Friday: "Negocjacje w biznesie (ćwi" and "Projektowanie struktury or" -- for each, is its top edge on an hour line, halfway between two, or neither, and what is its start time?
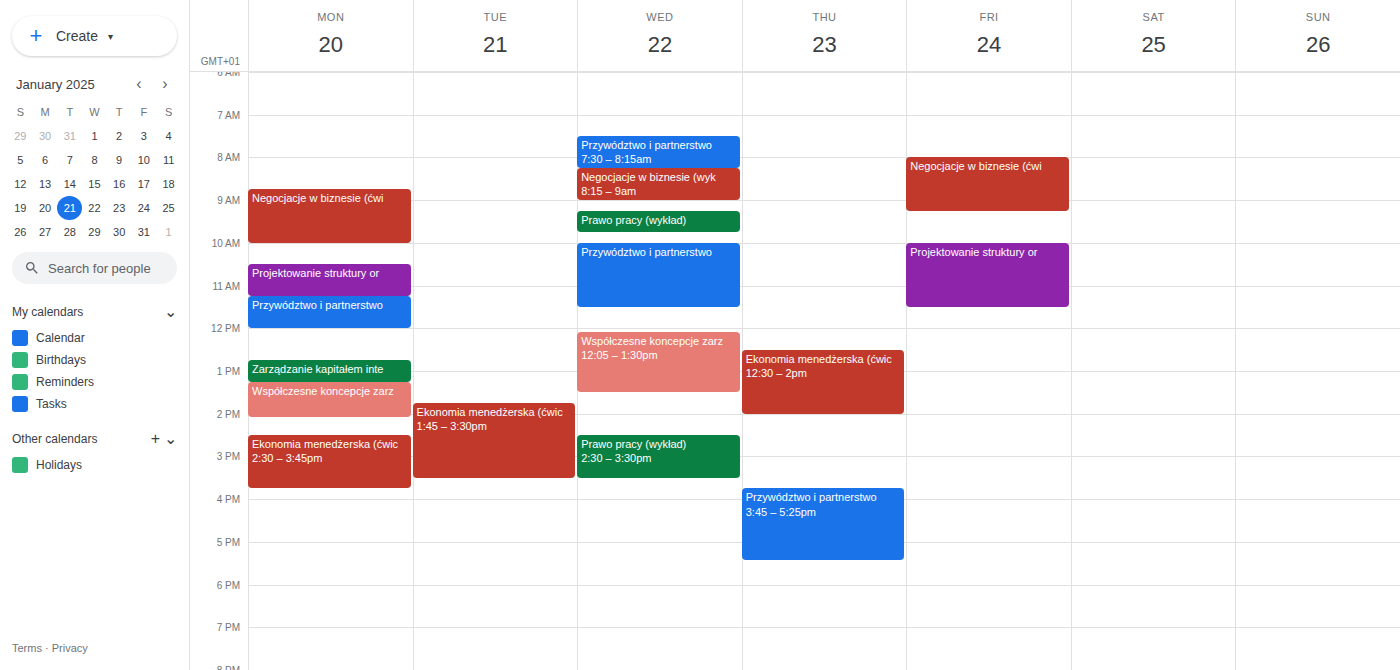
"Negocjacje w biznesie (ćwi": 8:00 AM, exactly on the 8 AM line. "Projektowanie struktury or": 10:00 AM, exactly on the 10 AM line.